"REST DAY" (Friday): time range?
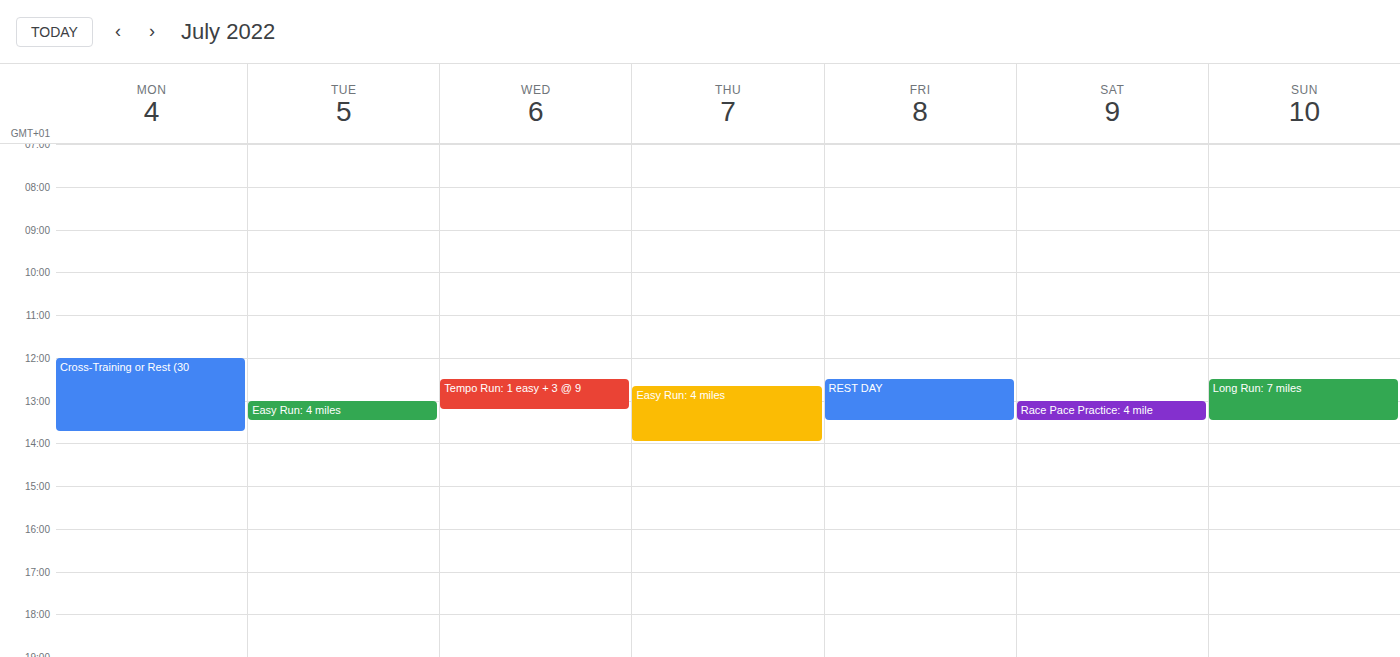
12:30 PM to 1:30 PM